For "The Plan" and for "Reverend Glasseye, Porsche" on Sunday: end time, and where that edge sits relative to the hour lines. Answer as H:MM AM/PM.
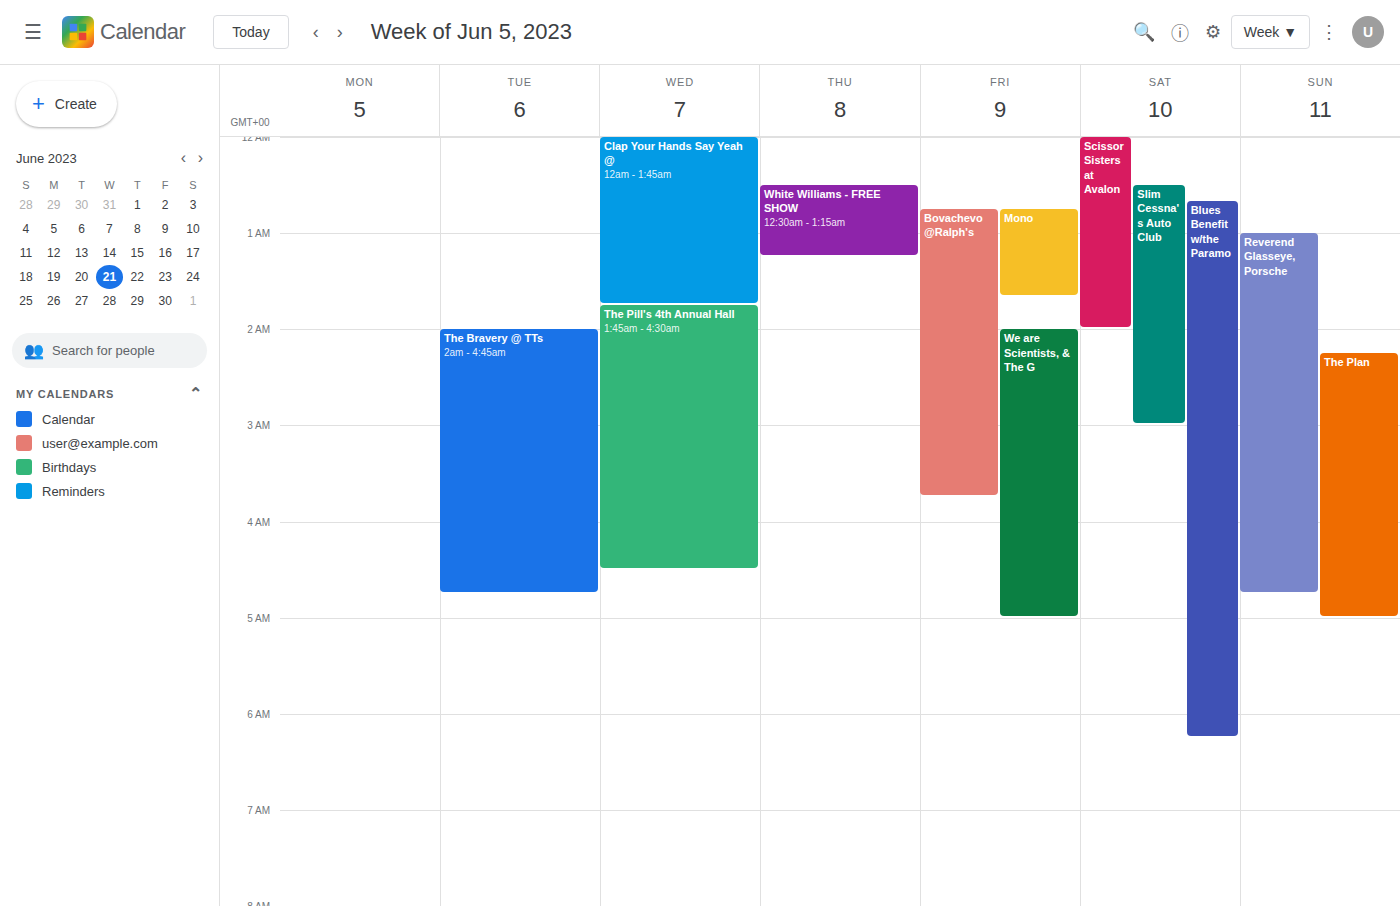
"The Plan": 5:00 AM, exactly on the 5 AM line. "Reverend Glasseye, Porsche": 4:45 AM, neither: three quarters of the way from the 4 AM line to the 5 AM line.